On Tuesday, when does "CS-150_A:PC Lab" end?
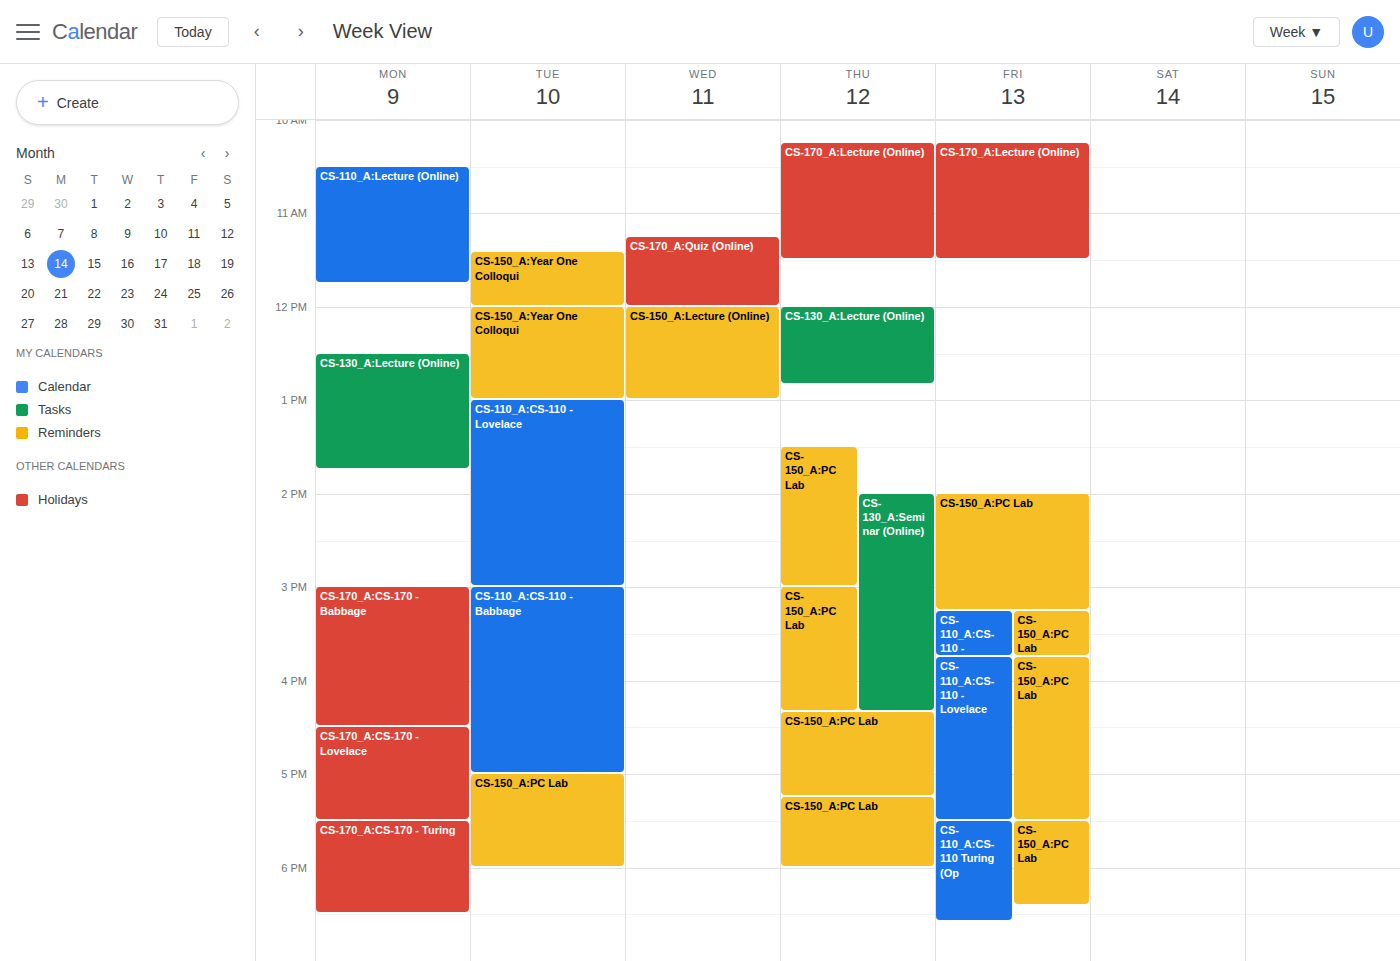
6:00 PM